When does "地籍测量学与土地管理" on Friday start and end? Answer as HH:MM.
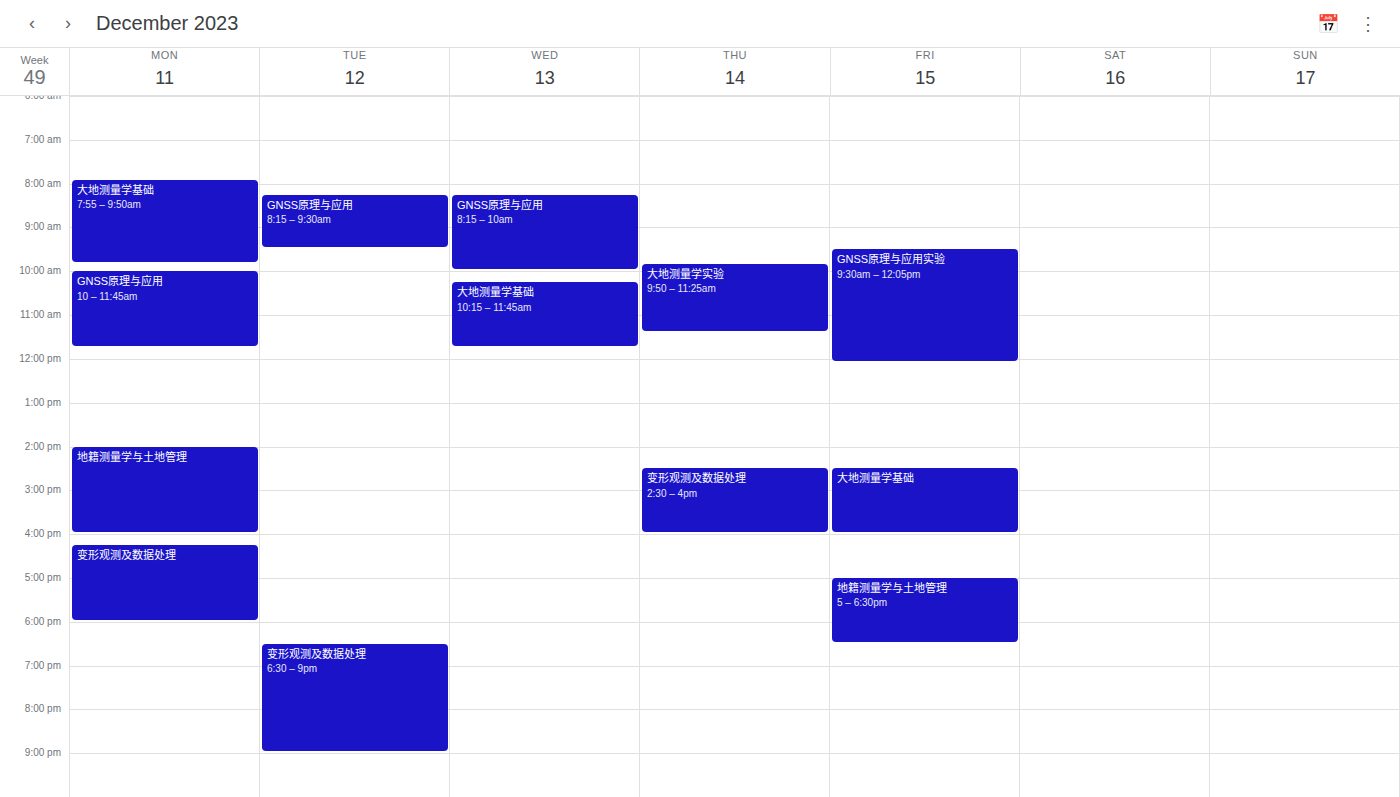
17:00 to 18:30